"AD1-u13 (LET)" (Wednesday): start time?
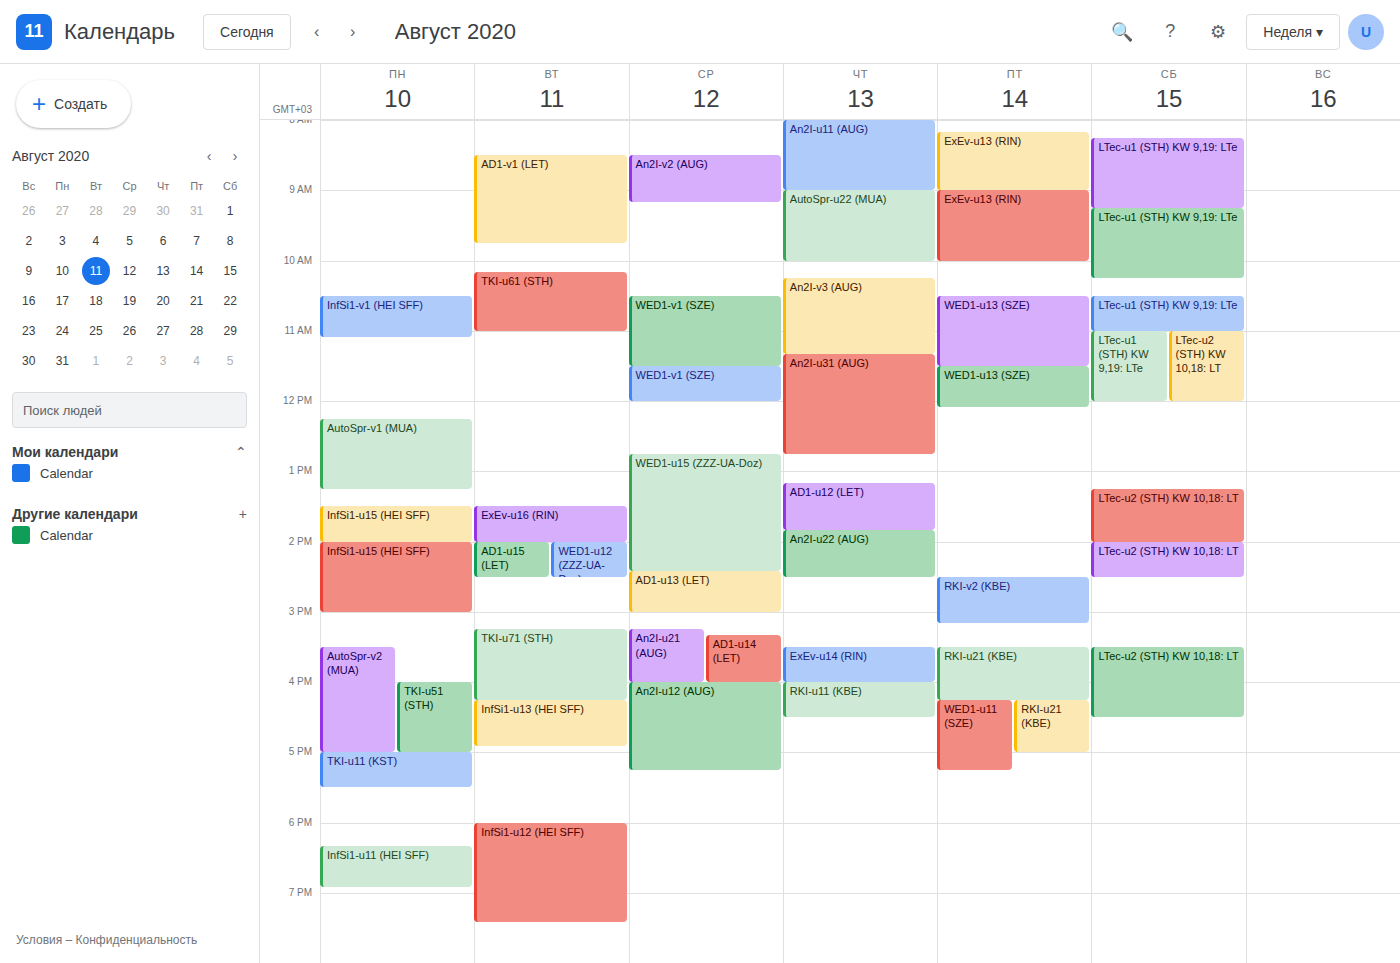
14:25